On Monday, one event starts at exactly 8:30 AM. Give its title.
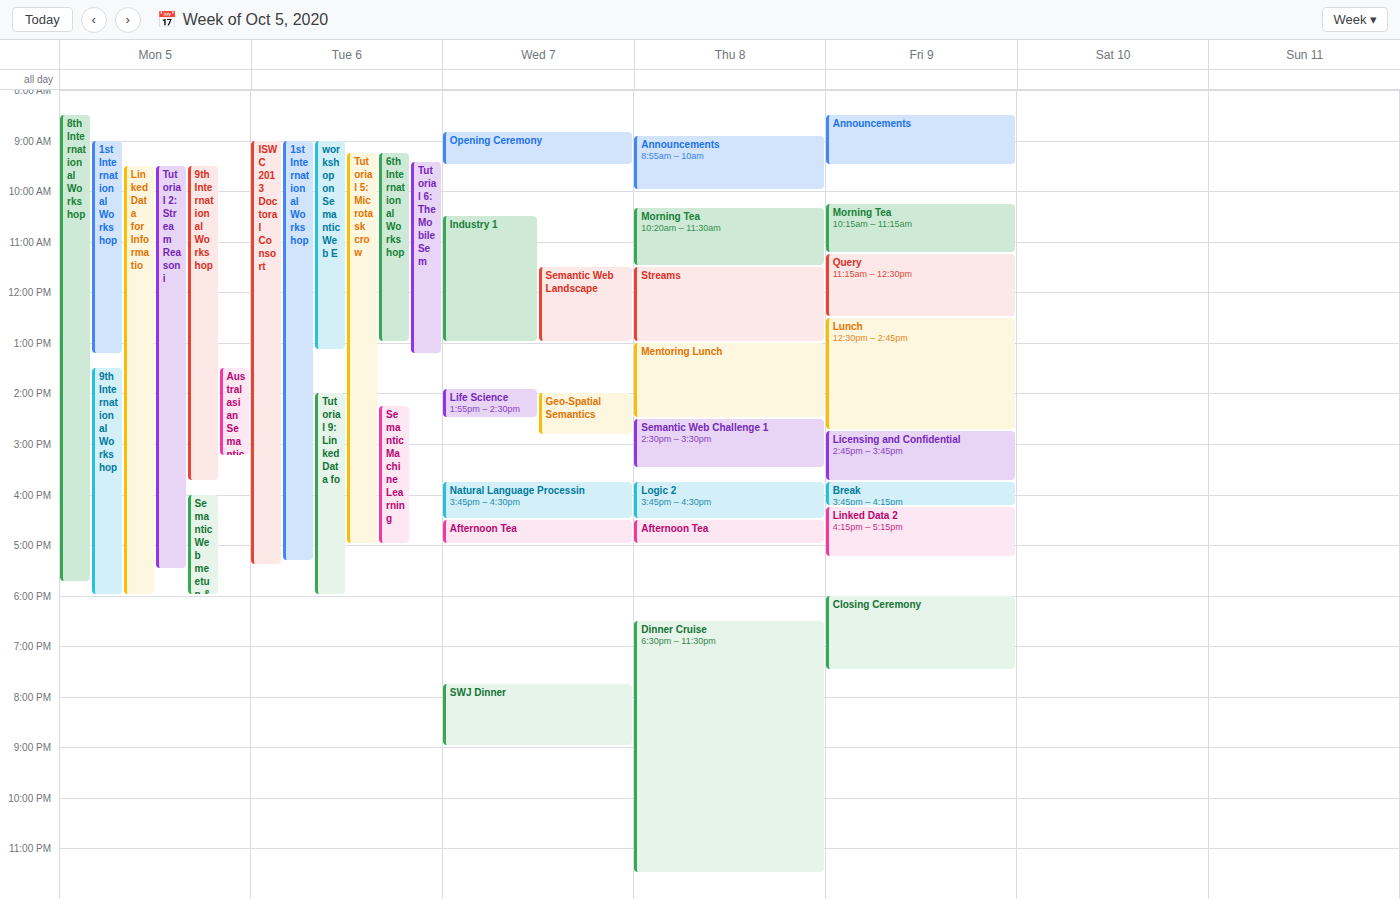
"8th International Workshop"